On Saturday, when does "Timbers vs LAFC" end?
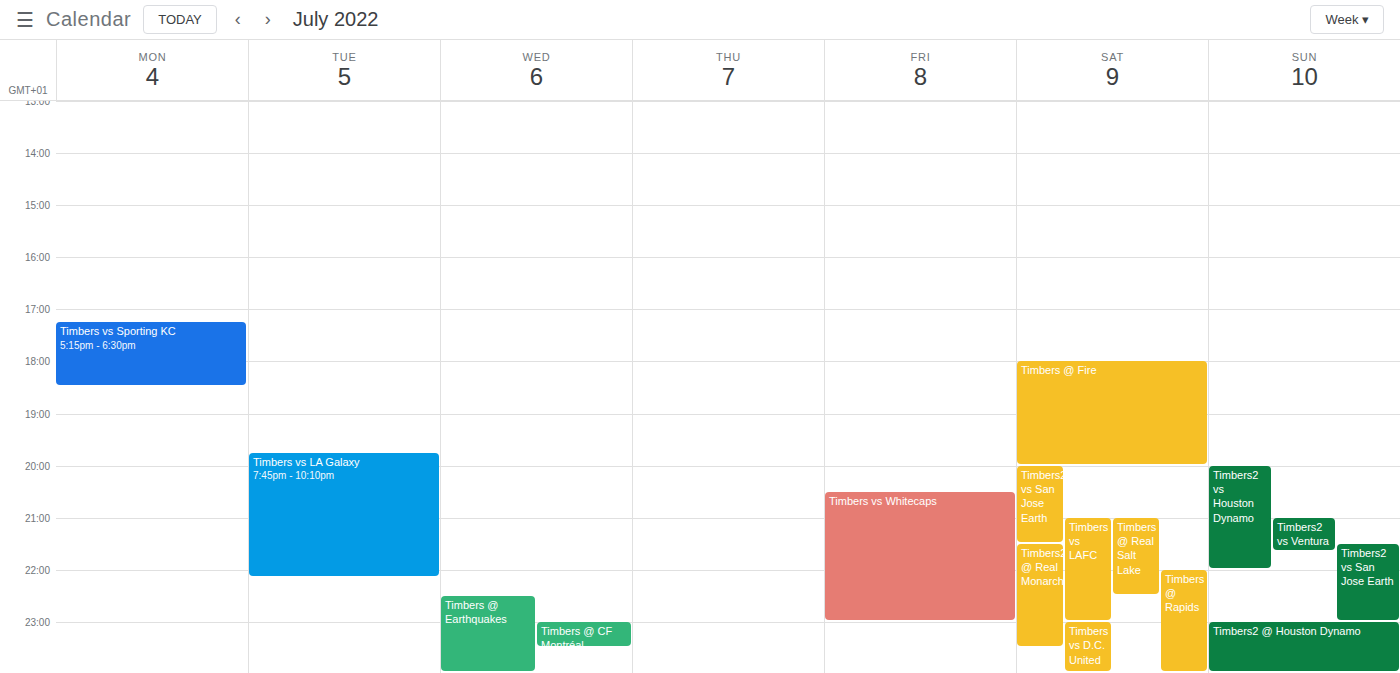
11:00 PM